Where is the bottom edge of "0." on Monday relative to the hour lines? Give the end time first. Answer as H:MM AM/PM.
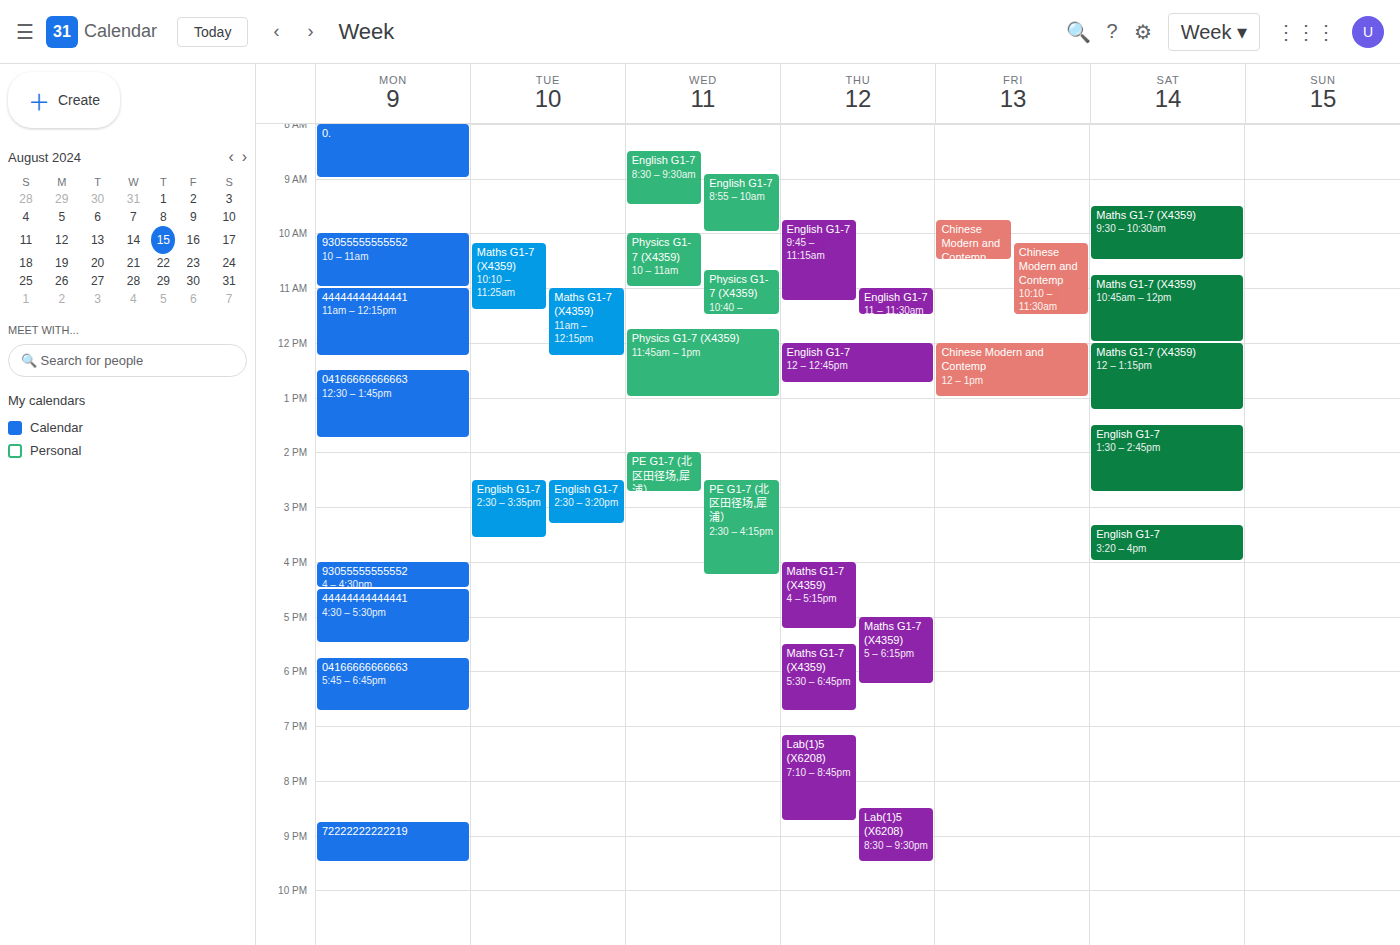
9:00 AM -- exactly on the 9 AM line.